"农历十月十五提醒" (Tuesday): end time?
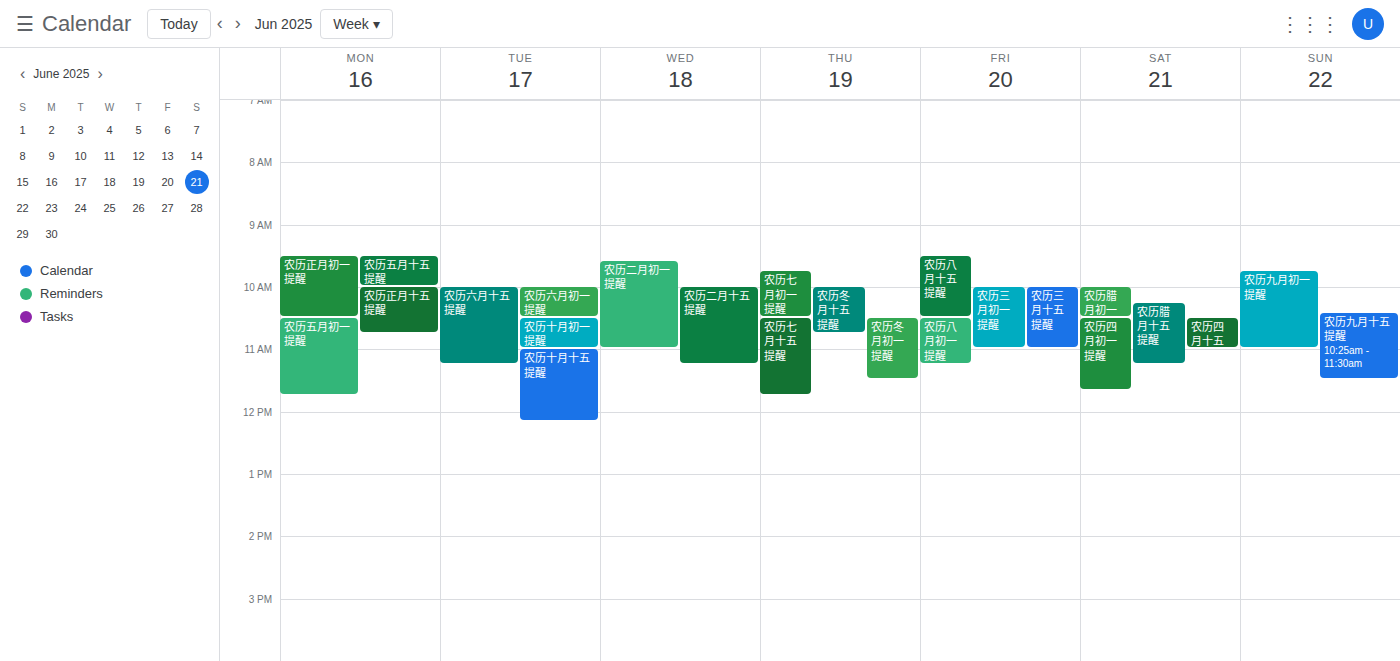
12:10 PM